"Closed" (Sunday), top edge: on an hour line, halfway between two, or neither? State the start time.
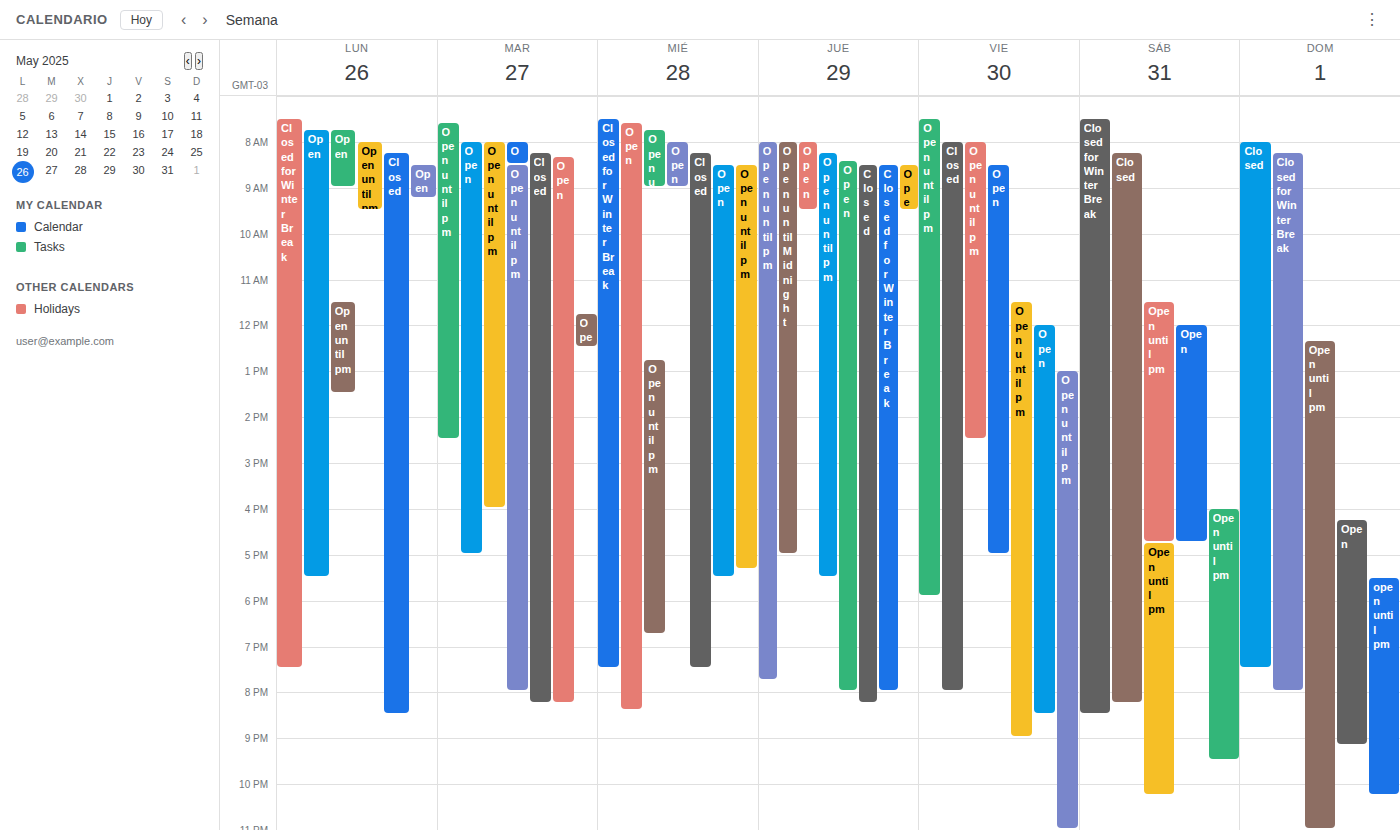
08:00 -- exactly on the 08:00 line.